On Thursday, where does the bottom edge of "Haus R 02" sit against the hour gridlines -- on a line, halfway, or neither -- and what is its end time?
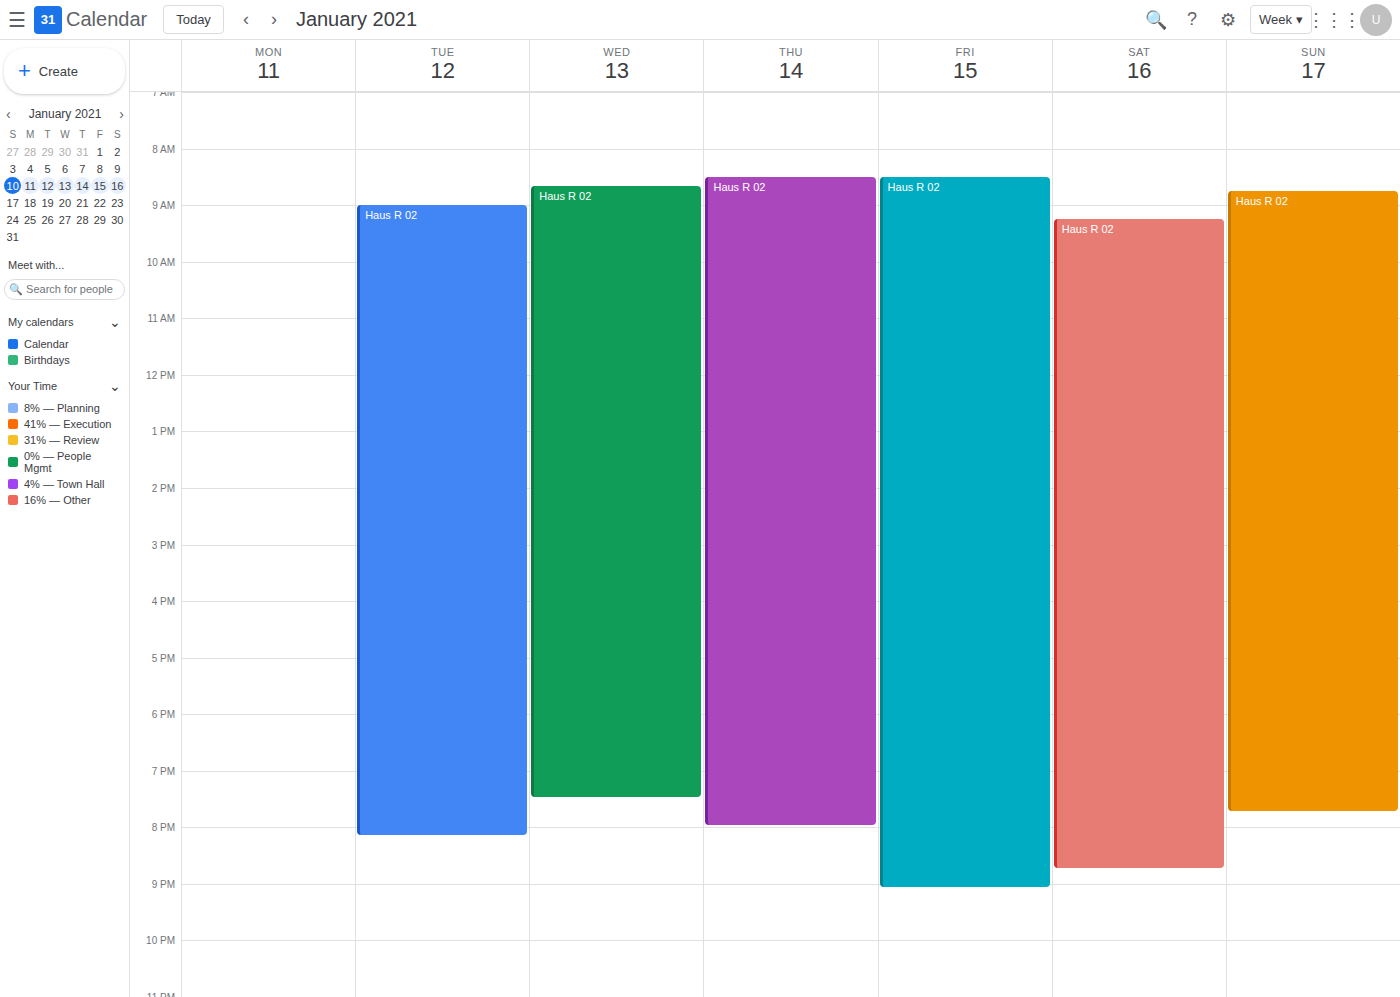
8:00 PM -- exactly on the 8 PM line.